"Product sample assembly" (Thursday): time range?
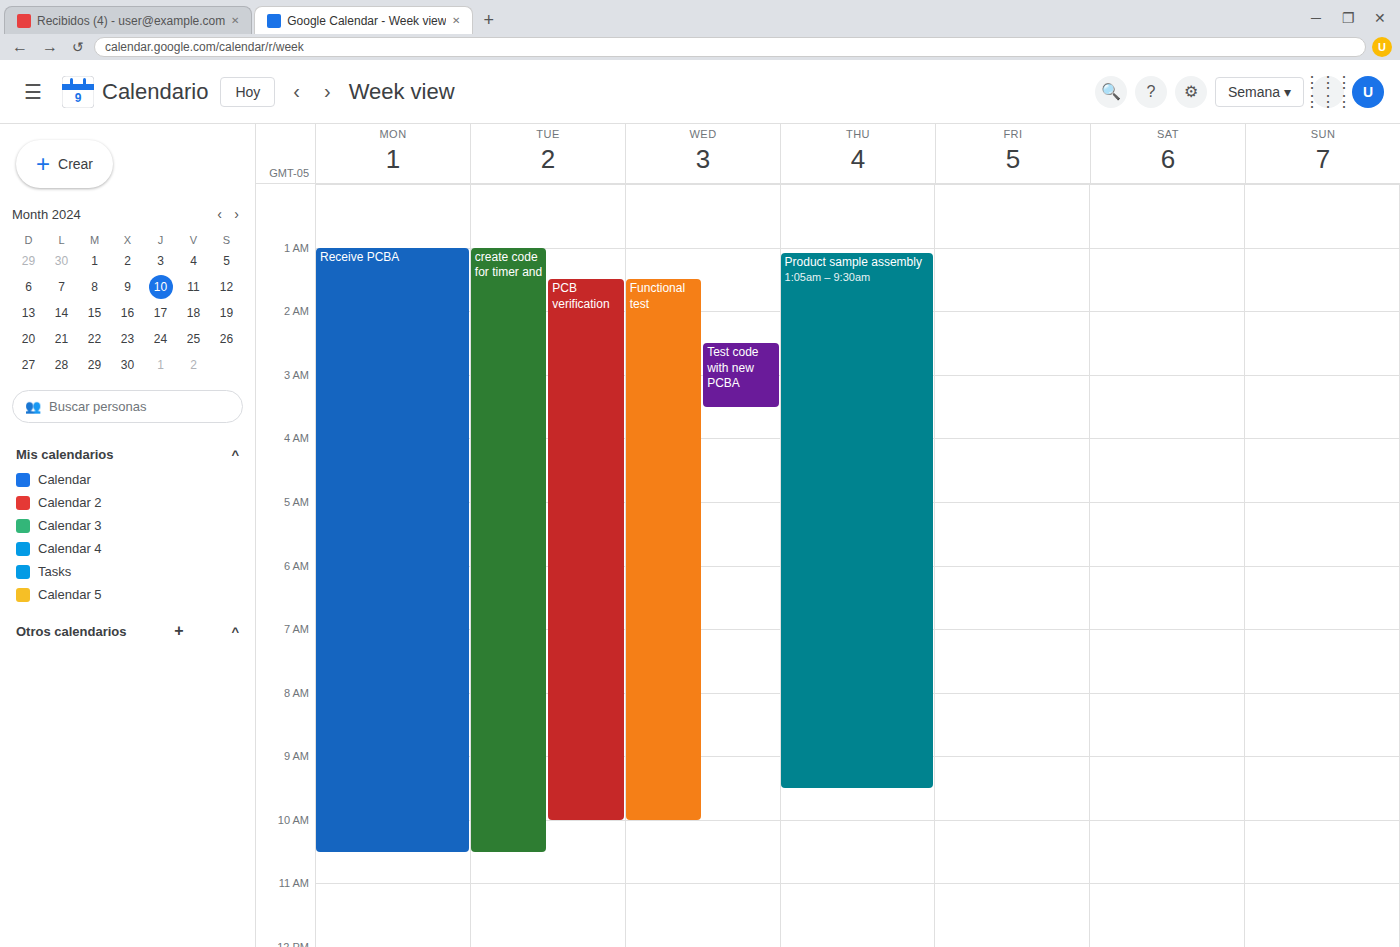
1:05 AM to 9:30 AM